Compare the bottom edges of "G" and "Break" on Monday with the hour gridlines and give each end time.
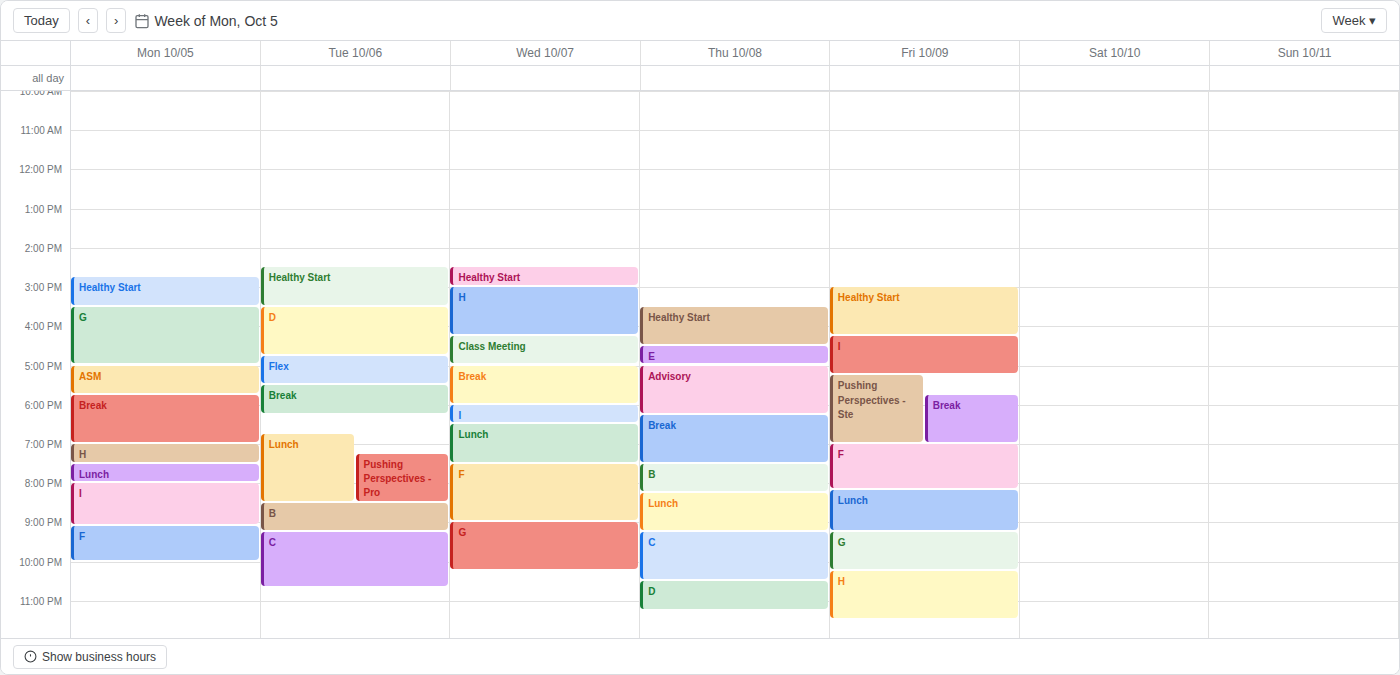
"G": 5:00 PM, exactly on the 5 PM line. "Break": 7:00 PM, exactly on the 7 PM line.